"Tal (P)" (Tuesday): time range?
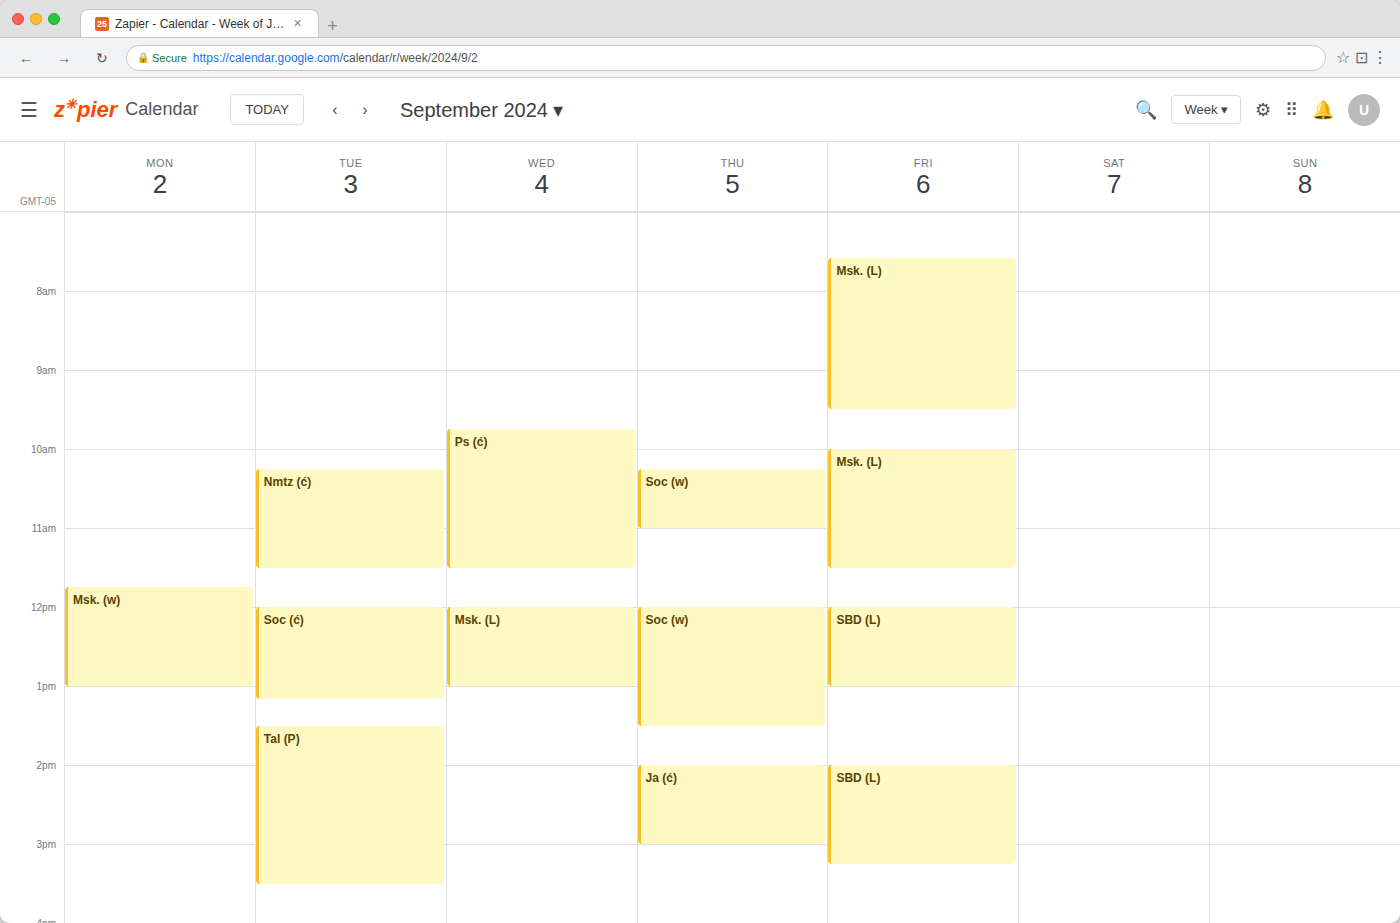
1:30 PM to 3:30 PM